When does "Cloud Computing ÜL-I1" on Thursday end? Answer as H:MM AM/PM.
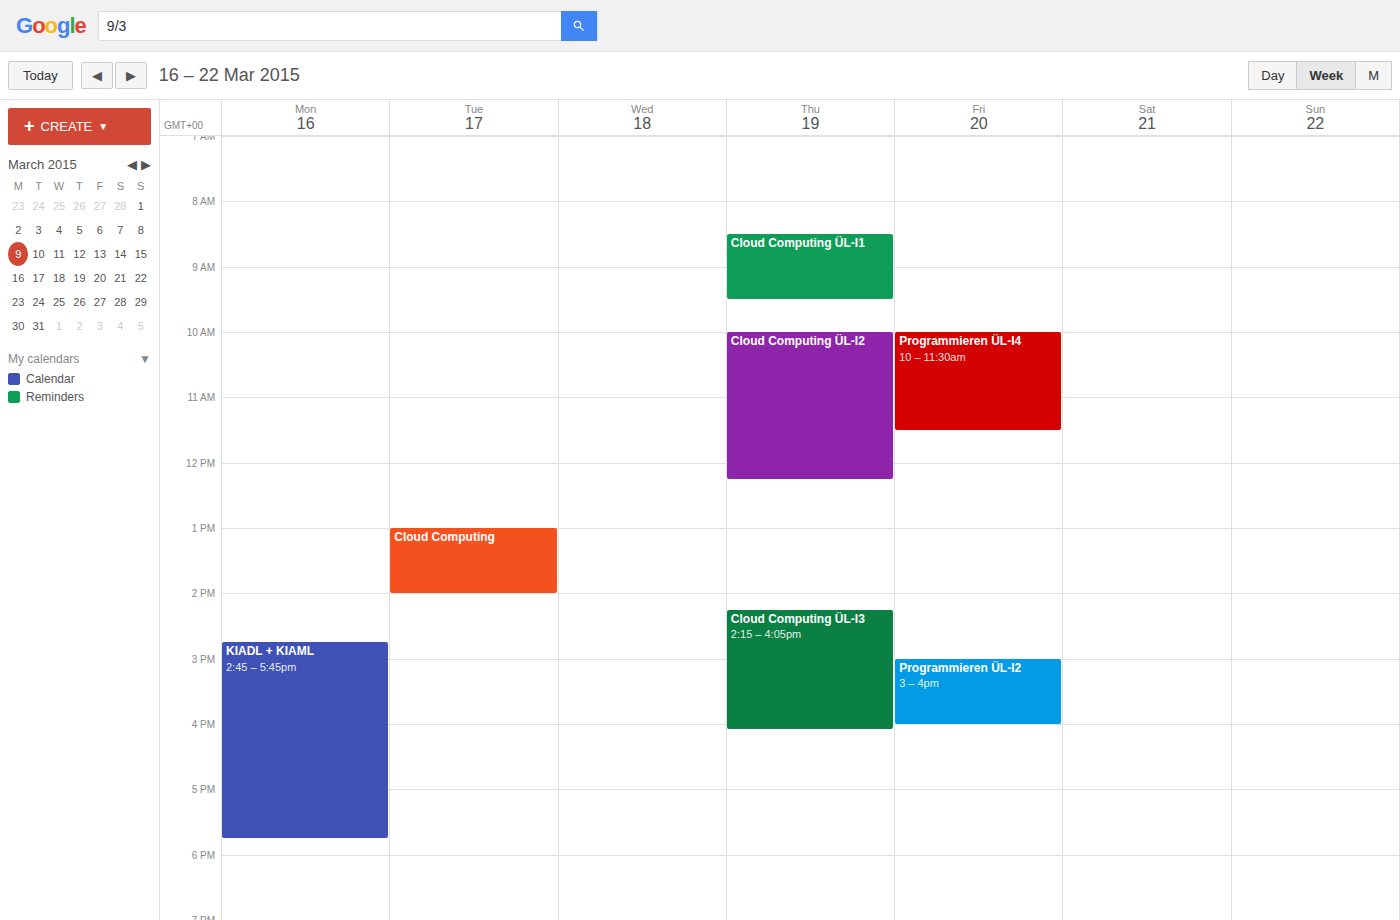
9:30 AM